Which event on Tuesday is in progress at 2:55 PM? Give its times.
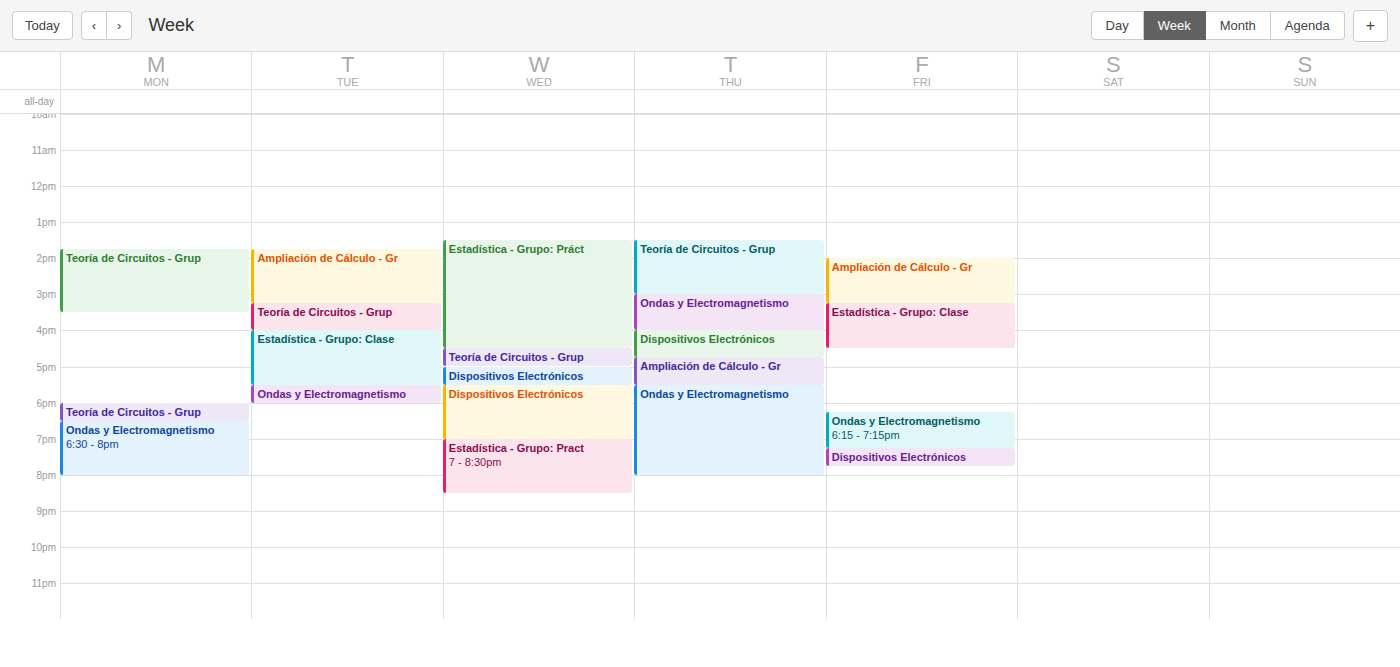
"Ampliación de Cálculo - Gr", 1:45 PM to 3:15 PM